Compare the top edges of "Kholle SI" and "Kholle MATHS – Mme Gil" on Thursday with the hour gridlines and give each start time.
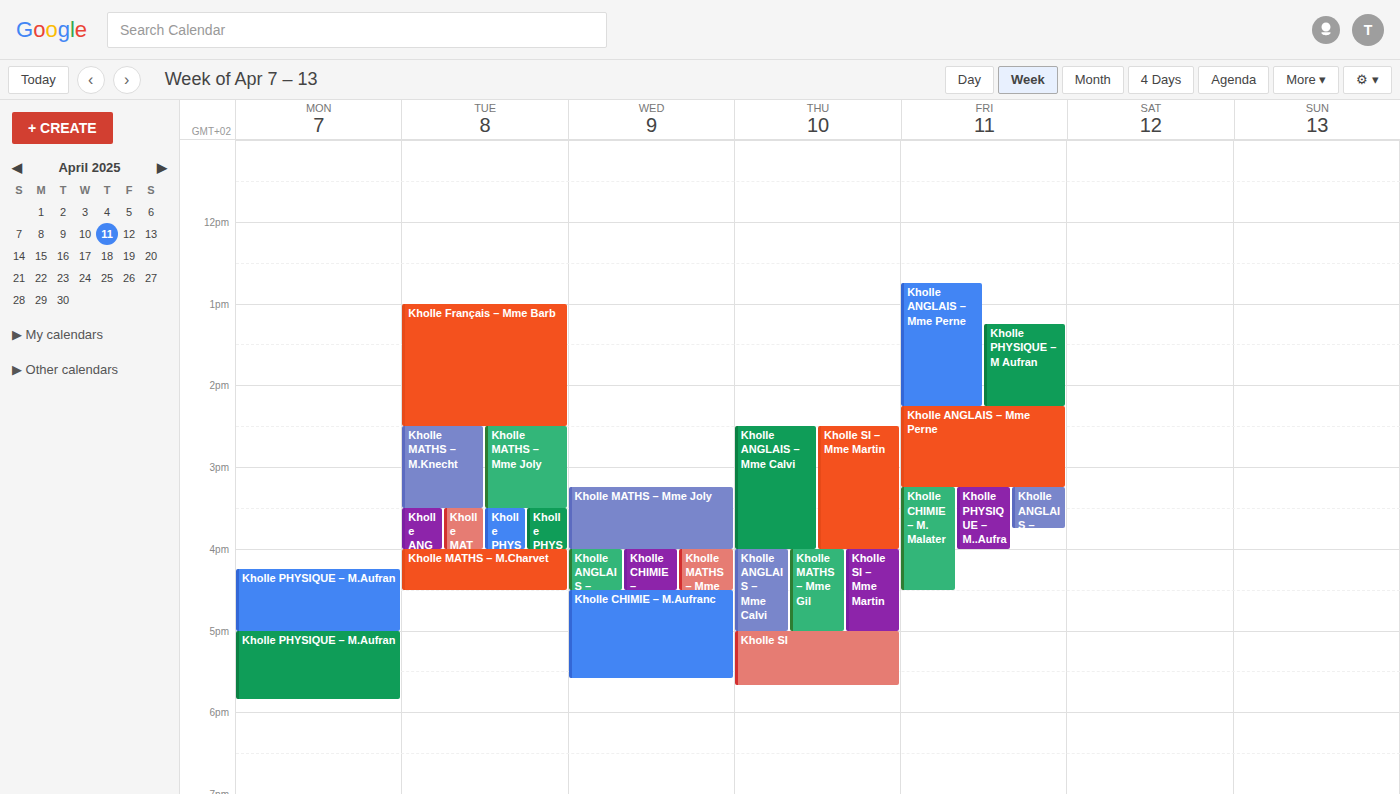
"Kholle SI": 17:00, exactly on the 17:00 line. "Kholle MATHS – Mme Gil": 16:00, exactly on the 16:00 line.